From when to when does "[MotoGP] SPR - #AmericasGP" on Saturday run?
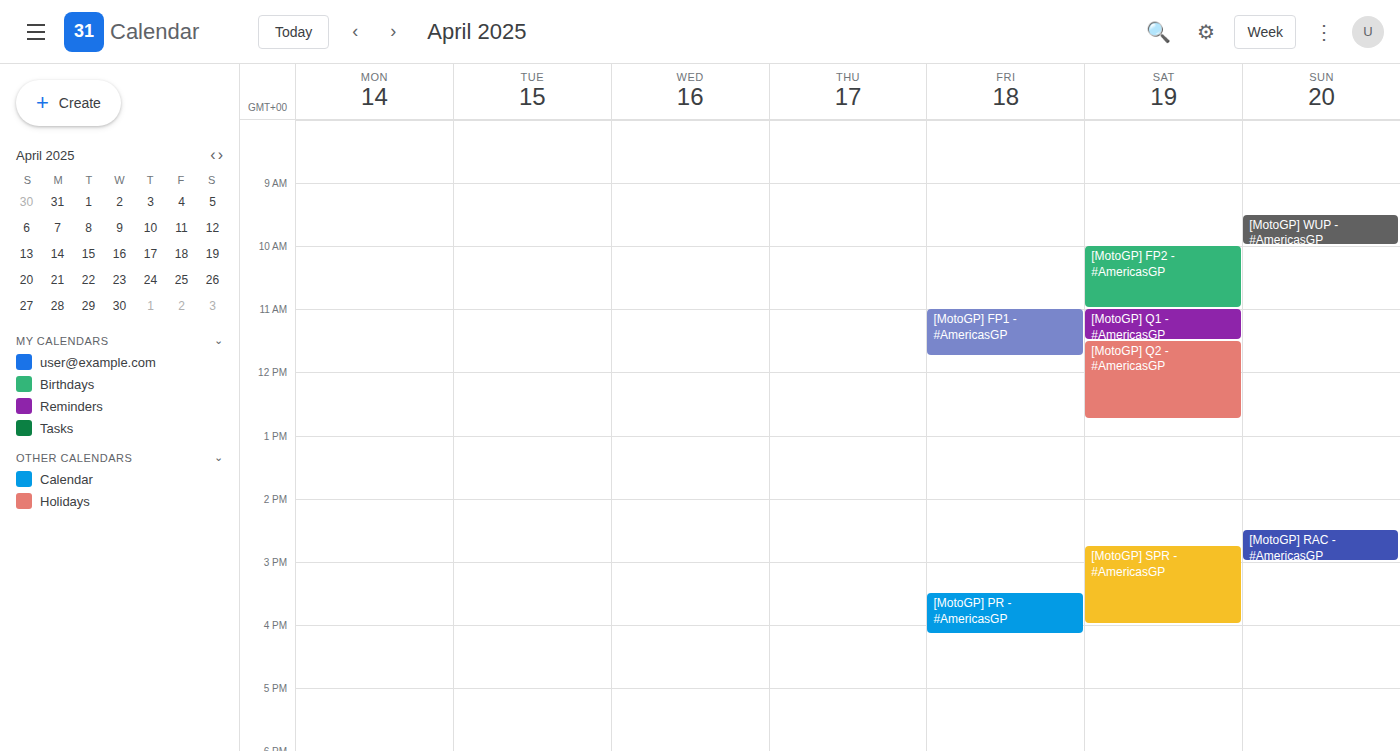
2:45 PM to 4:00 PM